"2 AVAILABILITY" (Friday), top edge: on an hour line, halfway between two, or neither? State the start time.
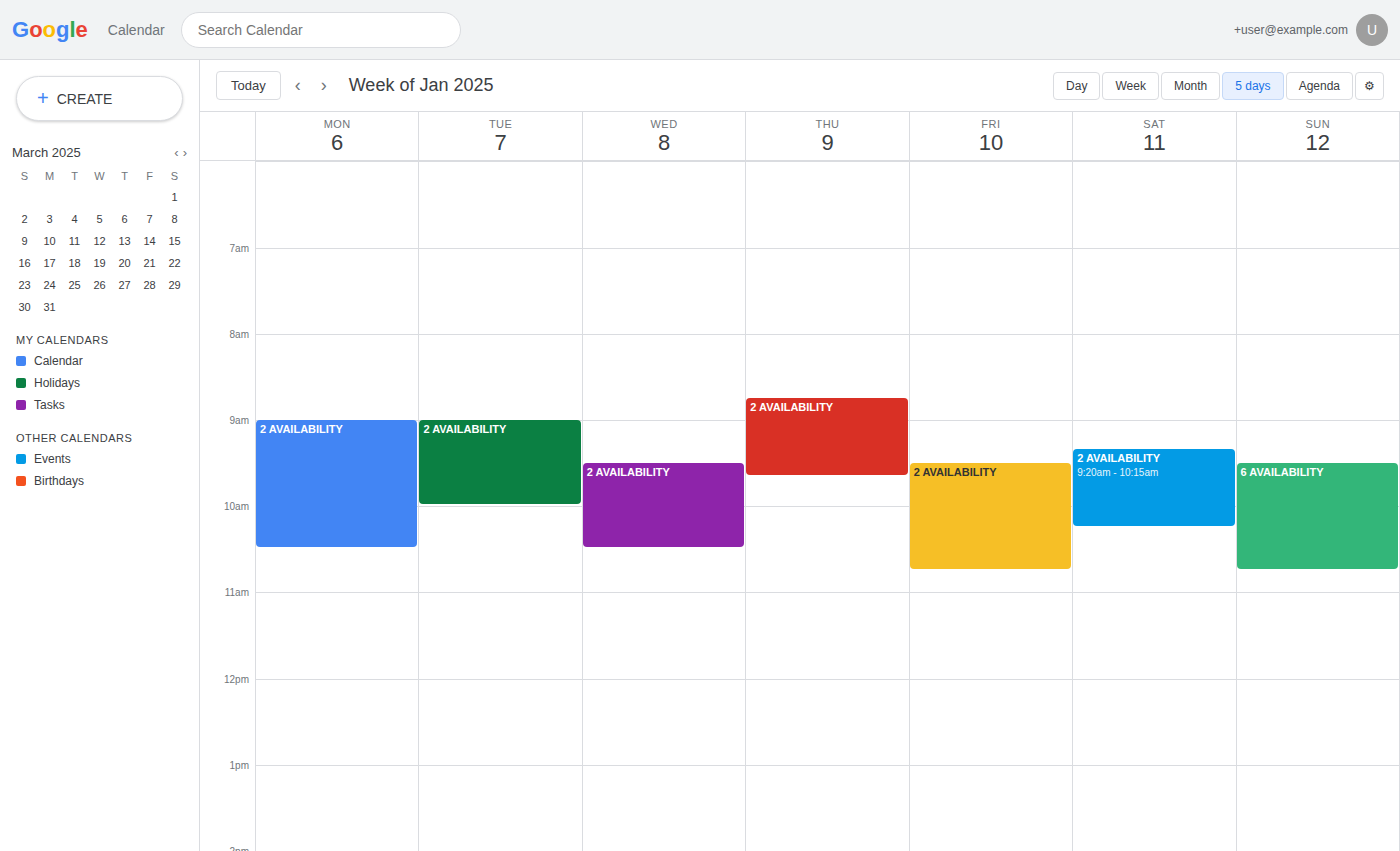
9:30 AM -- halfway between the 9 AM and 10 AM lines.